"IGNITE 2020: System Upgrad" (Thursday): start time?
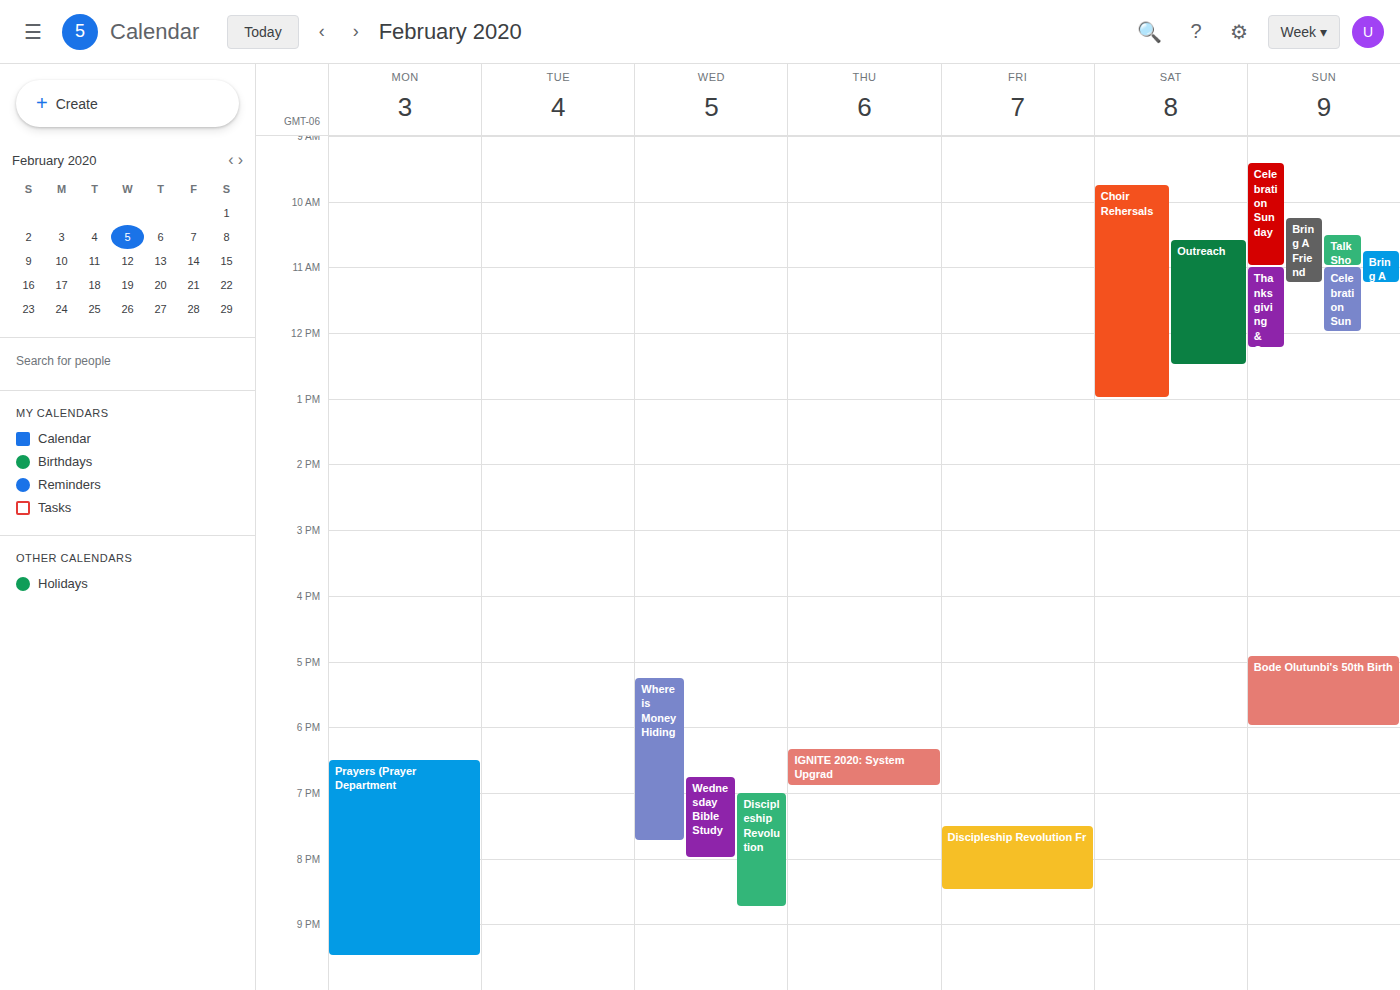
6:20 PM